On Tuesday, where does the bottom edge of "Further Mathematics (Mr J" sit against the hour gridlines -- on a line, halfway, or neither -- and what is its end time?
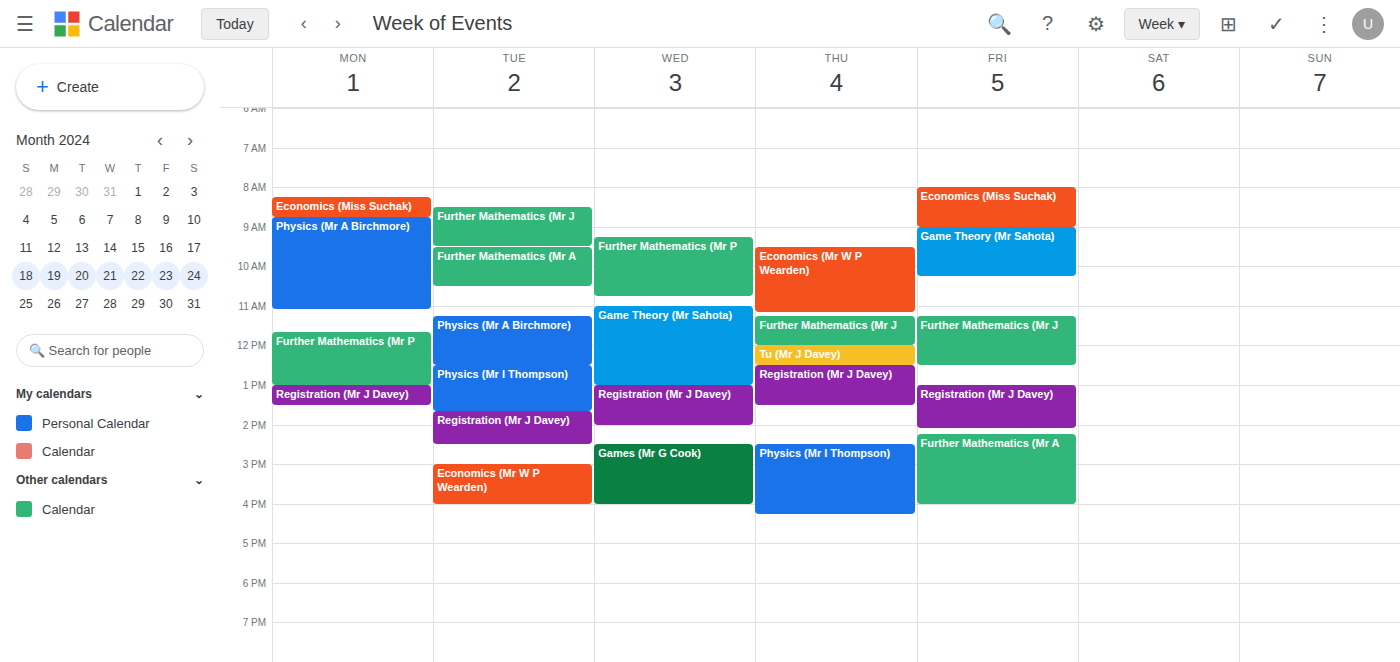
9:30 AM -- halfway between the 9 AM and 10 AM lines.